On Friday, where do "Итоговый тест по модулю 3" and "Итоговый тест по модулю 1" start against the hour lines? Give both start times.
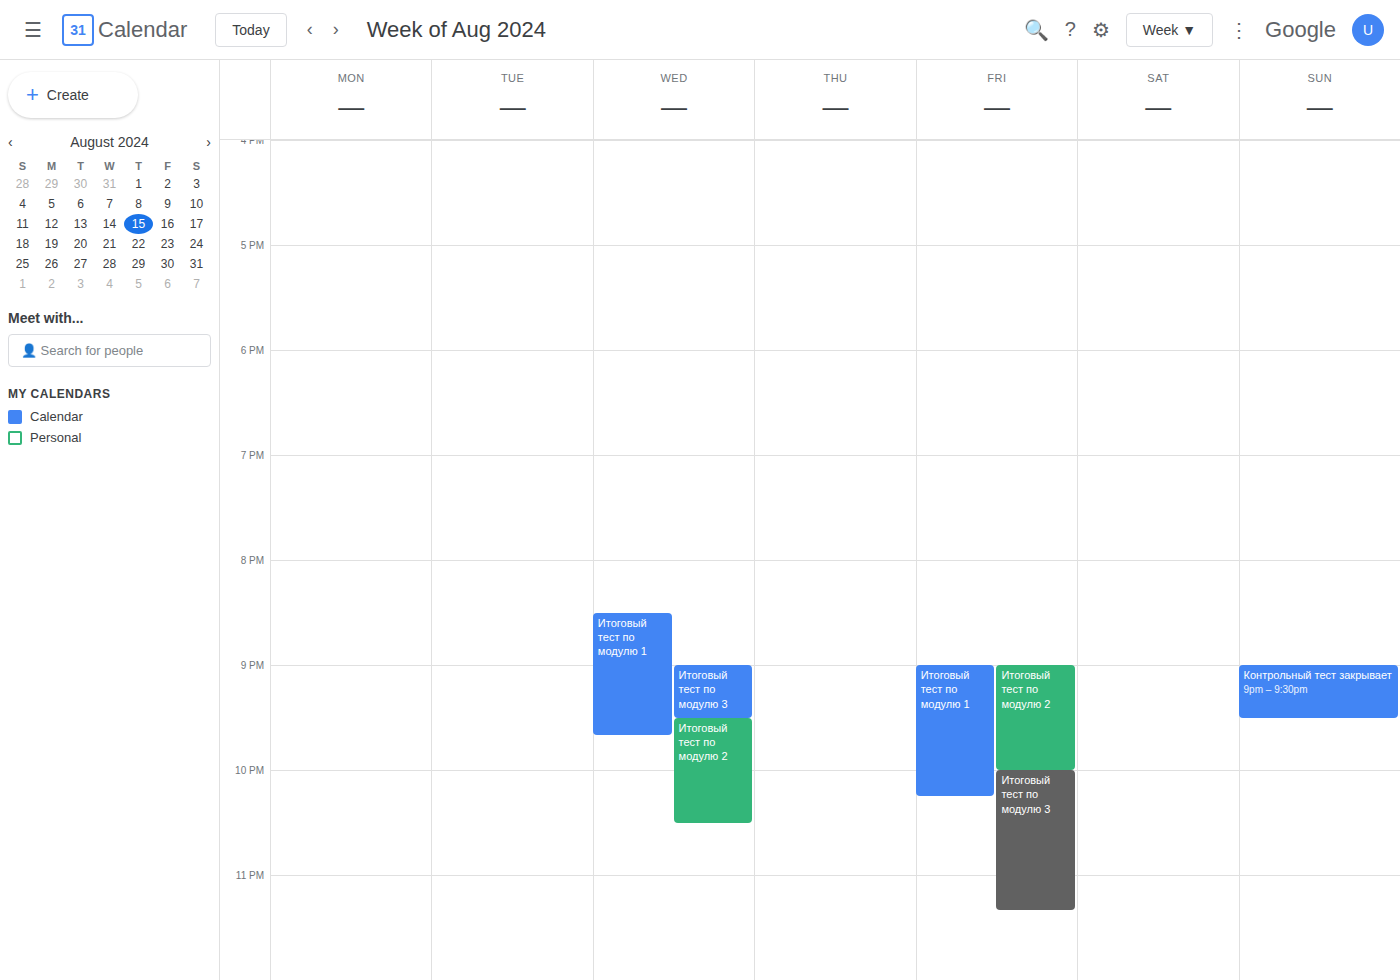
"Итоговый тест по модулю 3": 10:00 PM, exactly on the 10 PM line. "Итоговый тест по модулю 1": 9:00 PM, exactly on the 9 PM line.